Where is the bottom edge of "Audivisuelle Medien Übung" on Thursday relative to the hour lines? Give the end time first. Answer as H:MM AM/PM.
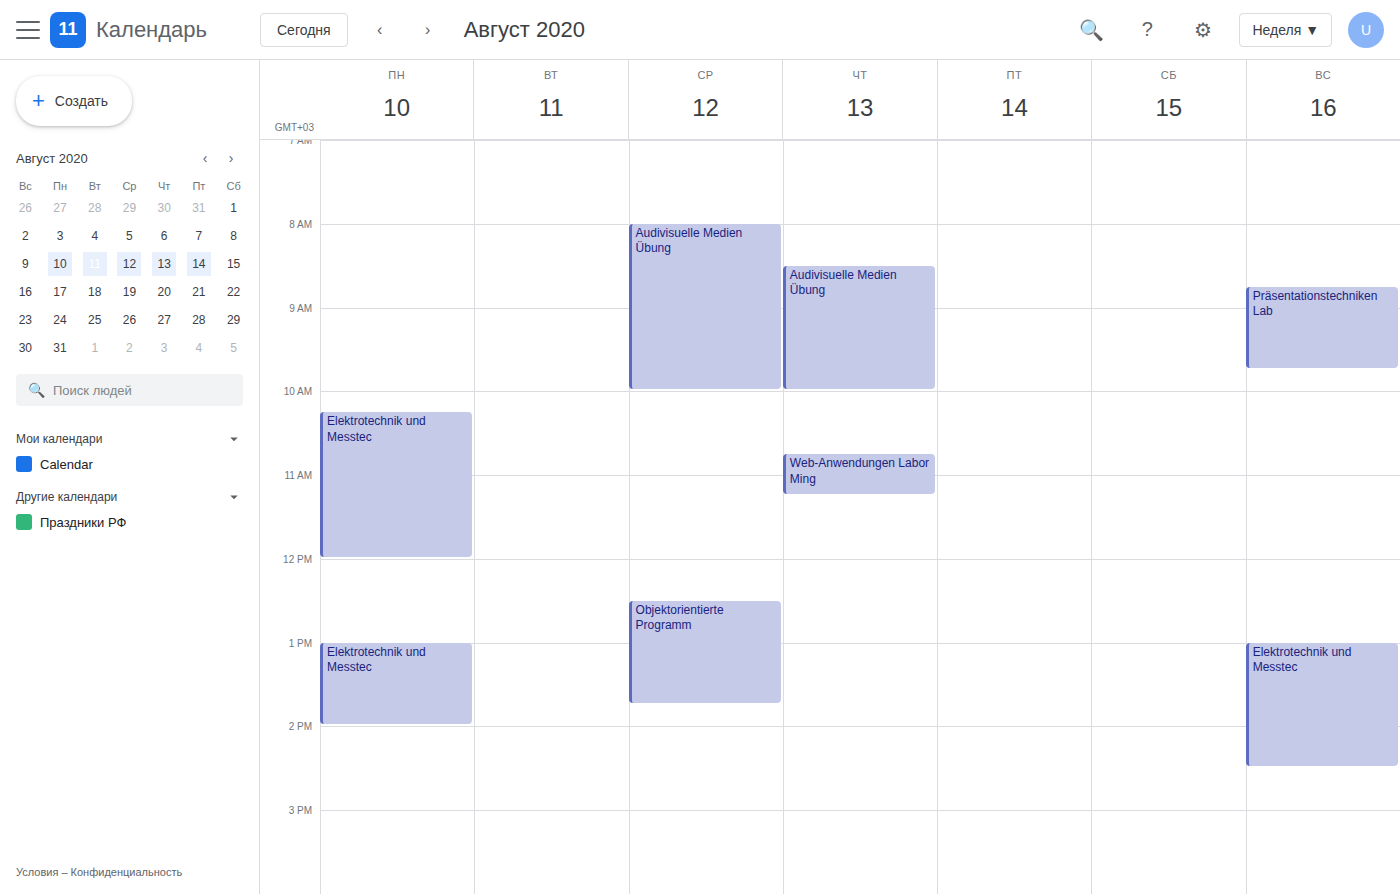
10:00 AM -- exactly on the 10 AM line.